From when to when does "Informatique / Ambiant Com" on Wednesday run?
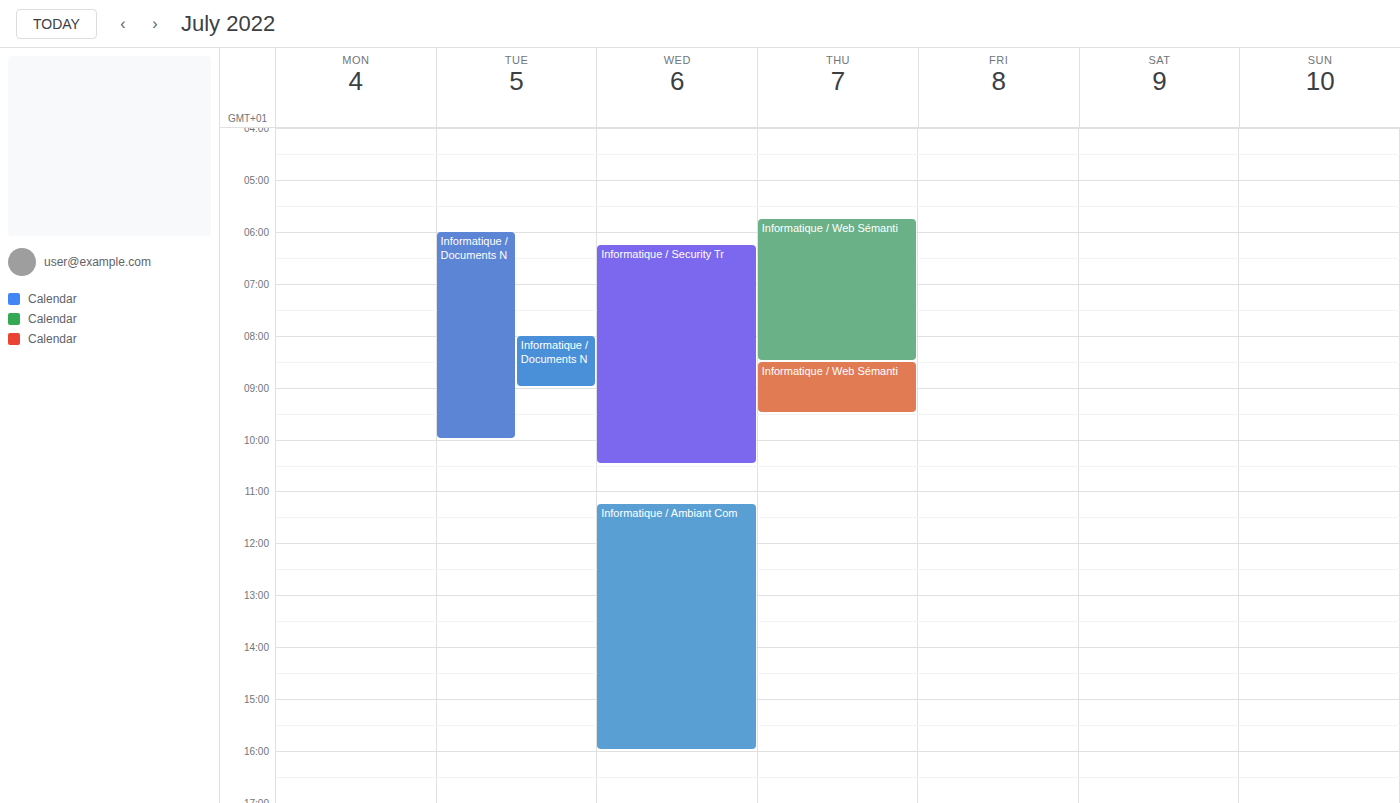
11:15 AM to 4:00 PM